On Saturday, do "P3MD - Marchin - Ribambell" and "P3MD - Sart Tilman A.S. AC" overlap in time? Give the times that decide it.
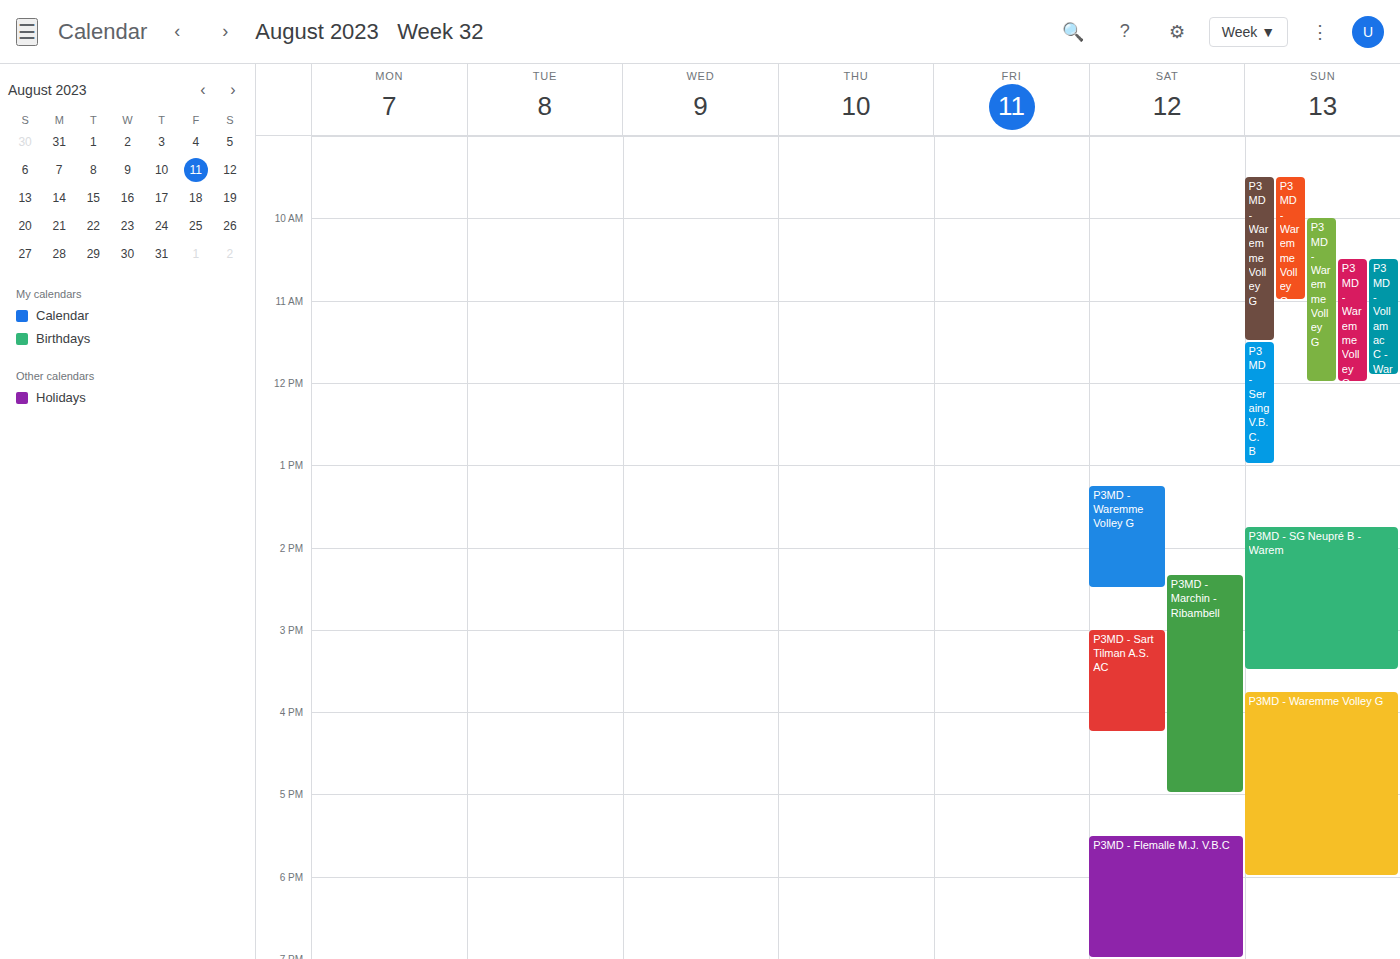
"P3MD - Sart Tilman A.S. AC" runs 3:00 PM to 4:15 PM, inside "P3MD - Marchin - Ribambell" -- they overlap.